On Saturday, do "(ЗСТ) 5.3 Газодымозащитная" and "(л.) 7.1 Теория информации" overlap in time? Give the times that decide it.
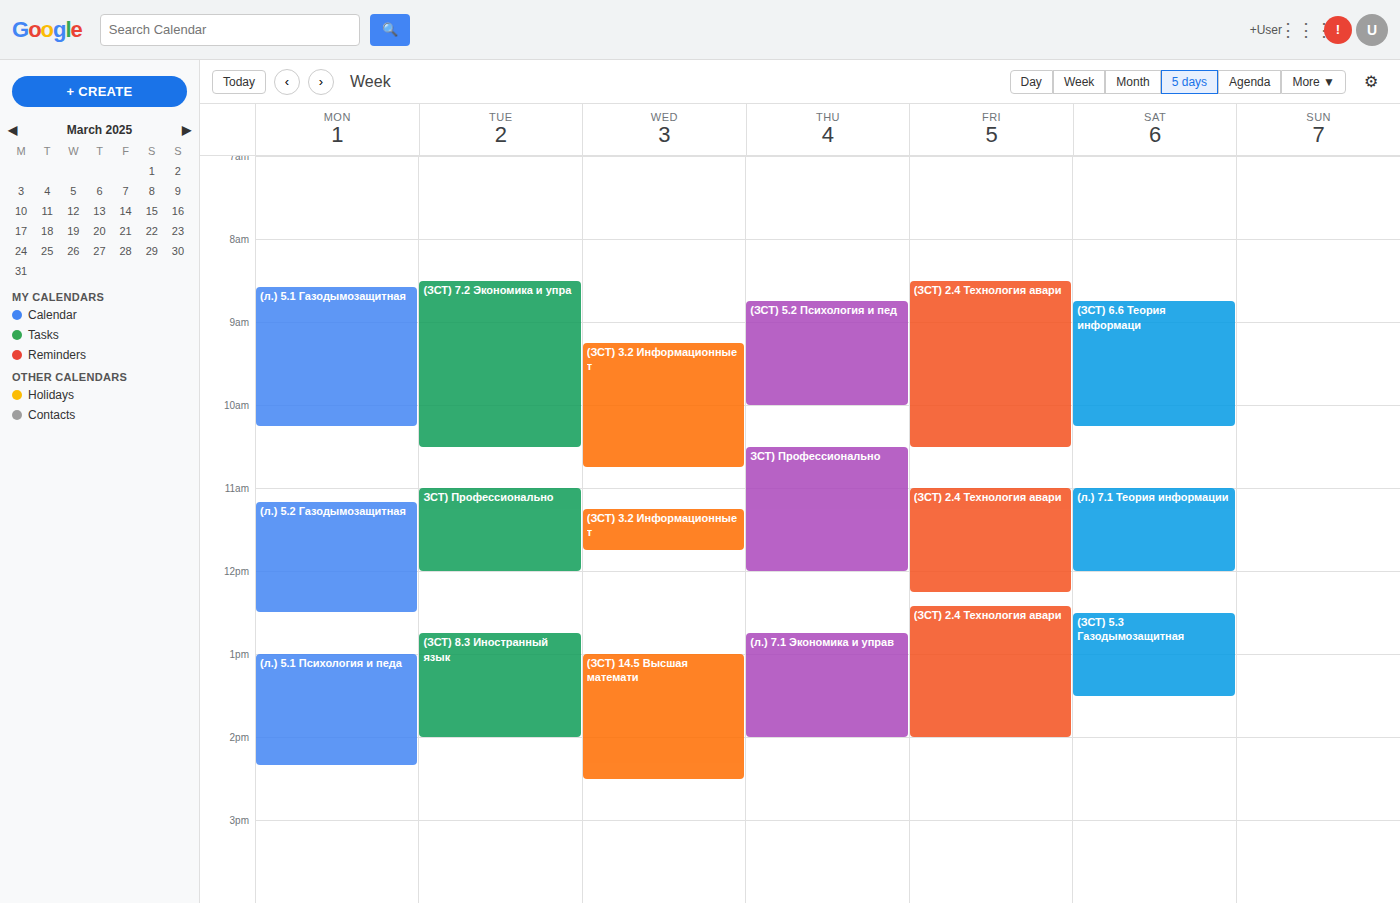
"(л.) 7.1 Теория информации" ends at 12:00 PM and "(ЗСТ) 5.3 Газодымозащитная" starts at 12:30 PM -- no overlap.